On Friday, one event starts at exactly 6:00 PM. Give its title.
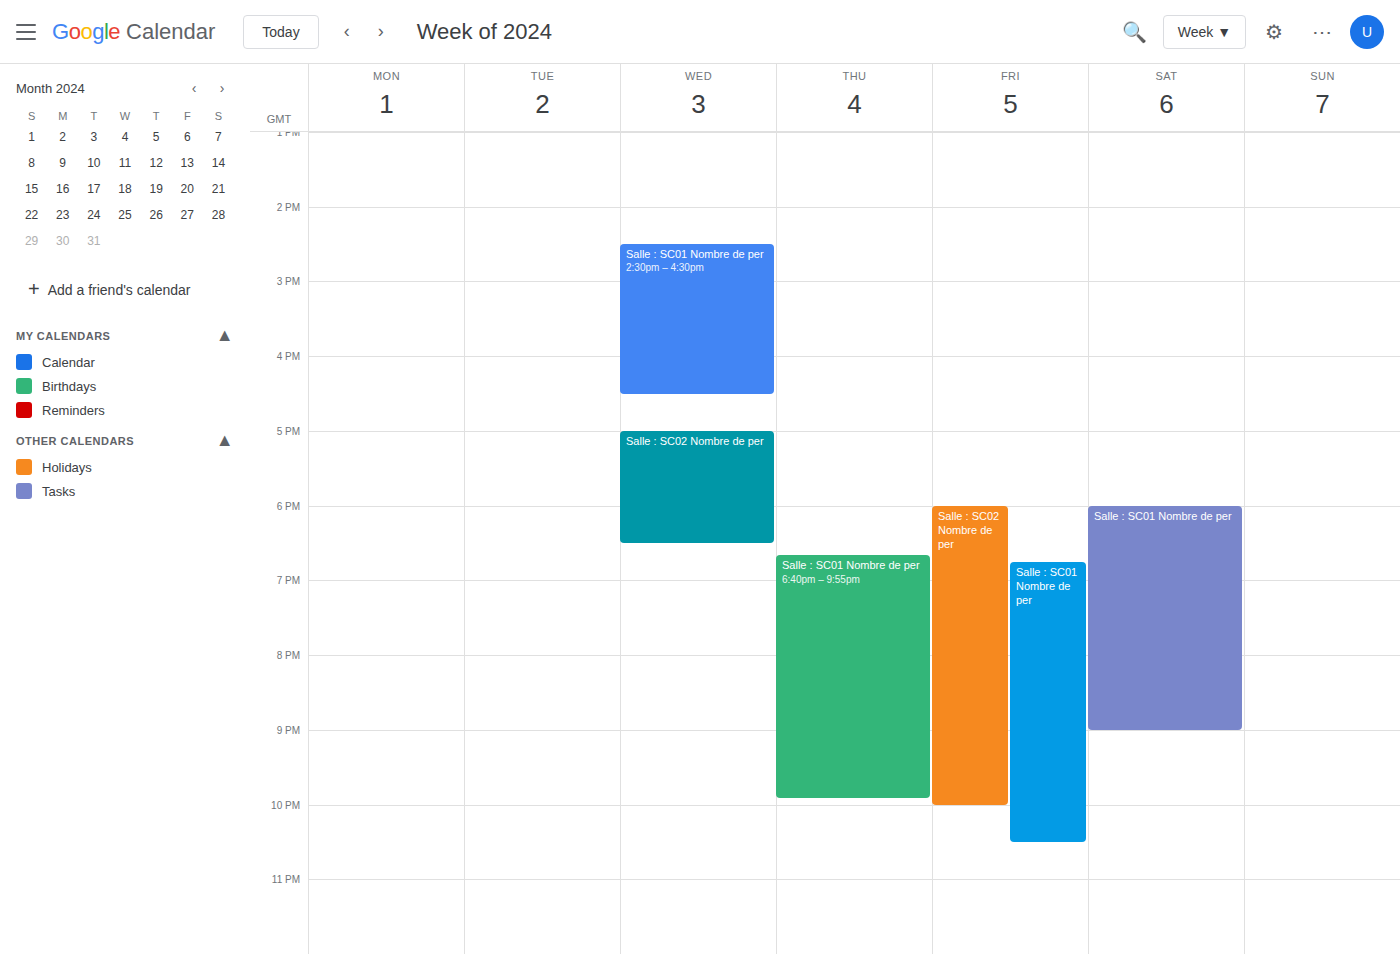
"Salle : SC02 Nombre de per"